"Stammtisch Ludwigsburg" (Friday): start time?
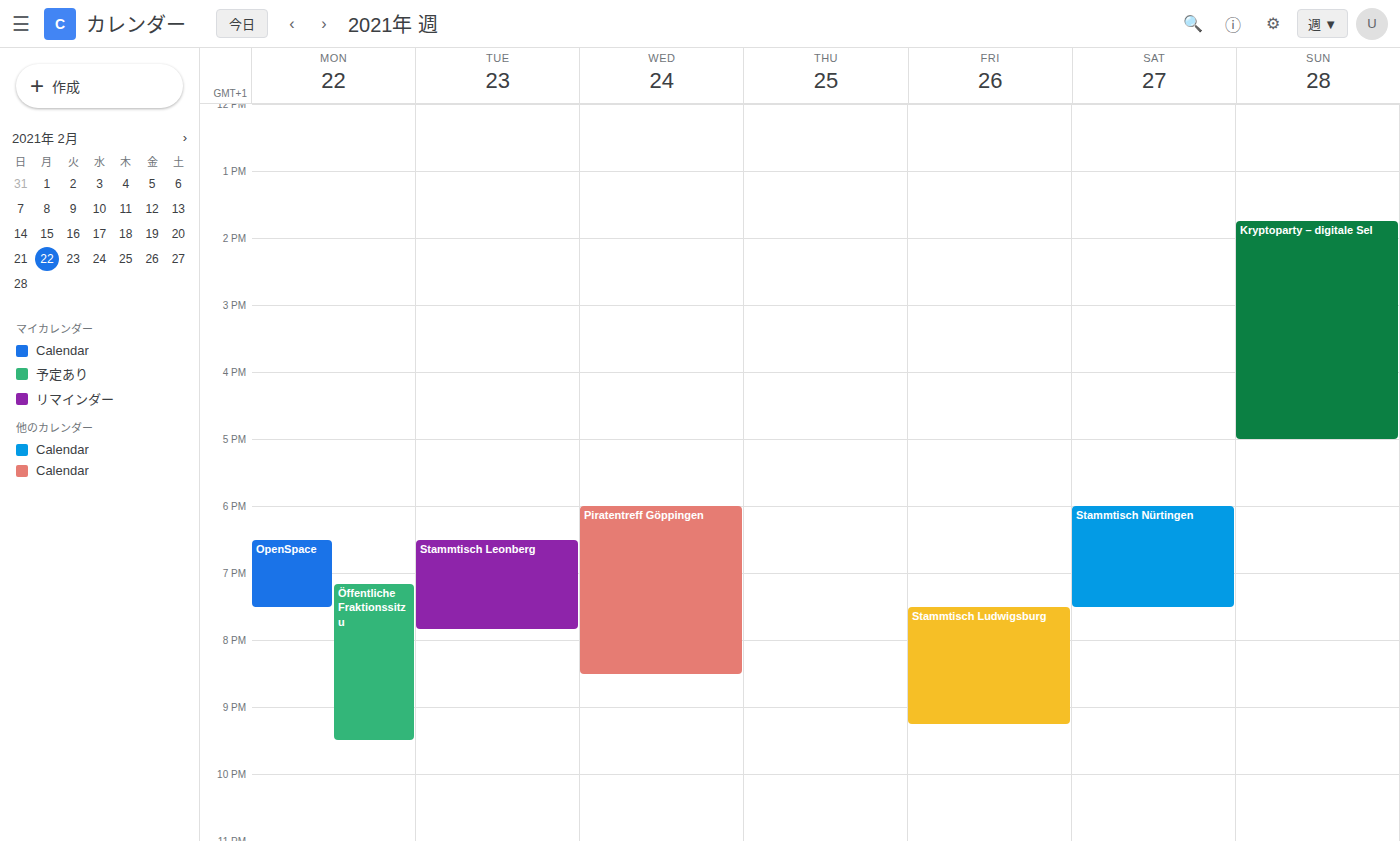
7:30 PM